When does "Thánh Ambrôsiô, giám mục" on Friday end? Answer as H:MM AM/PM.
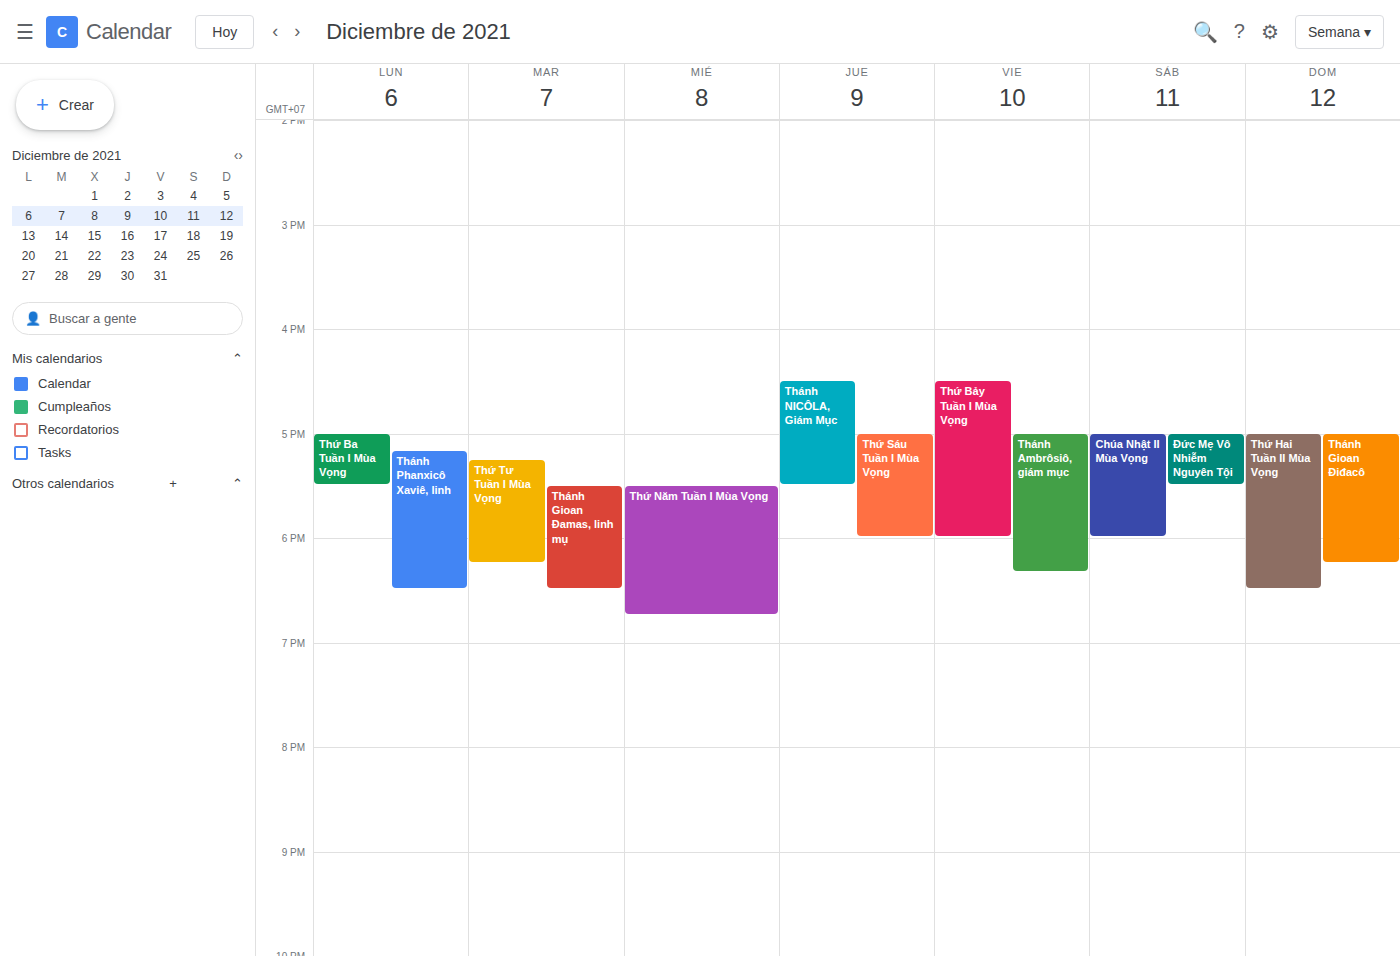
6:20 PM